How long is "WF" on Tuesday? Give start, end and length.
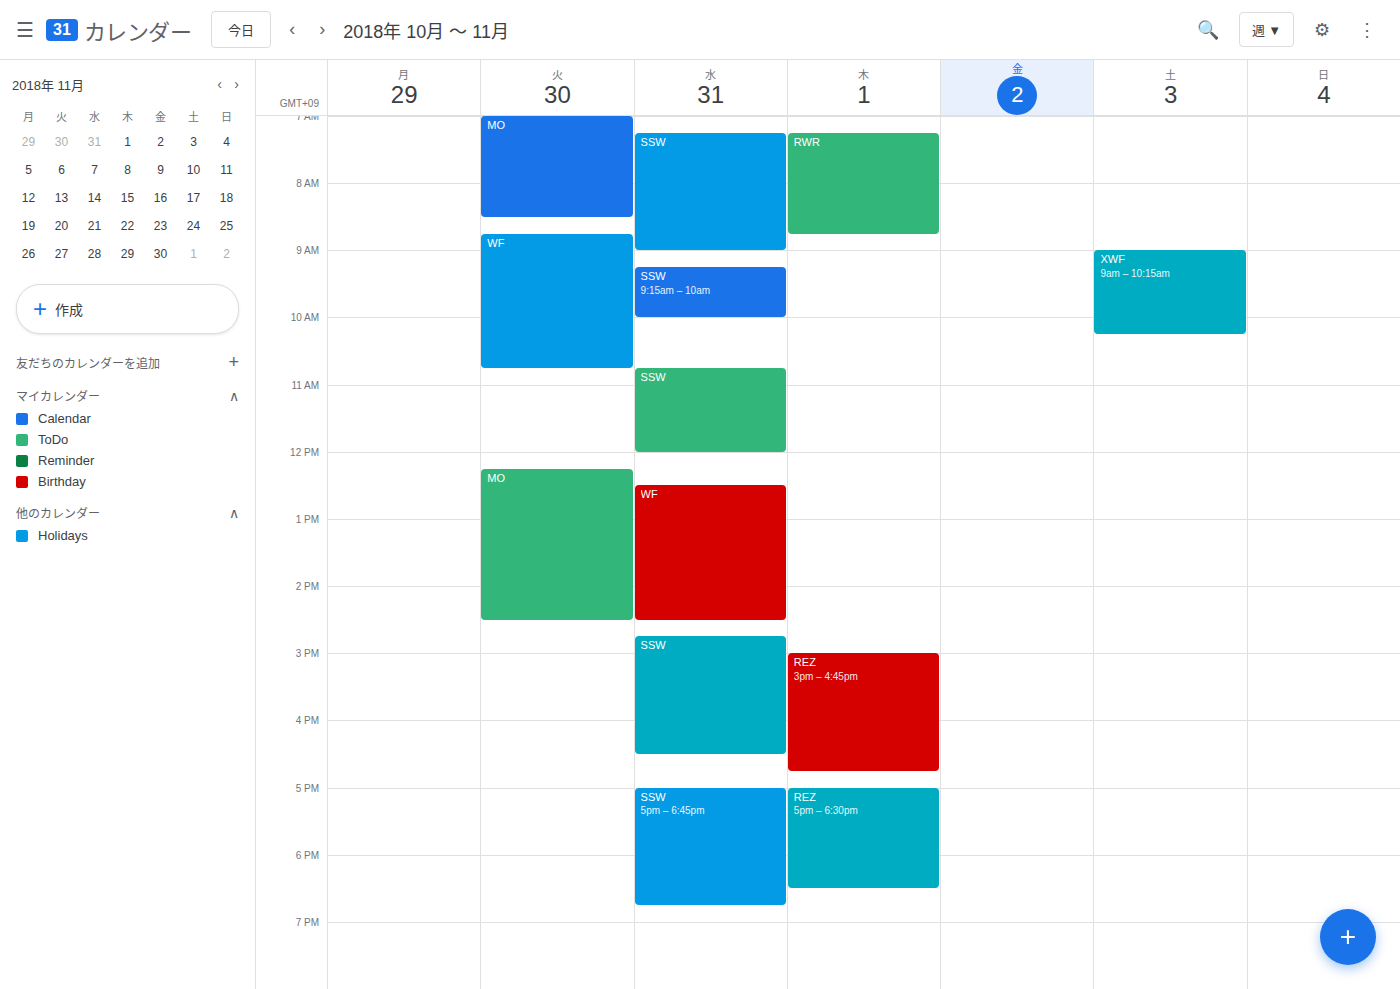
08:45 to 10:45, 2 hours